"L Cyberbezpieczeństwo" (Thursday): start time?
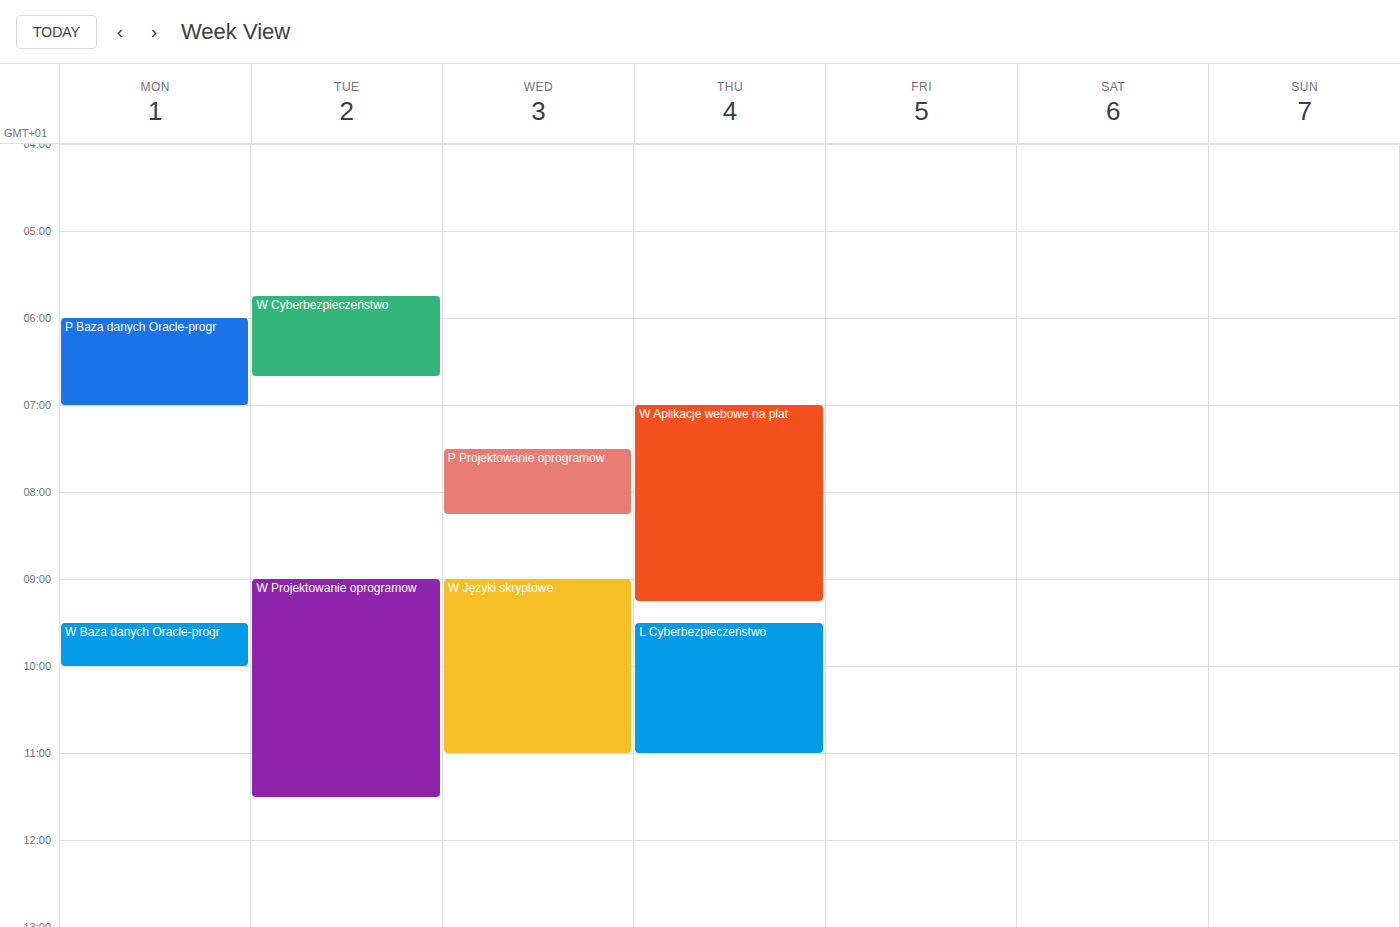
9:30 AM